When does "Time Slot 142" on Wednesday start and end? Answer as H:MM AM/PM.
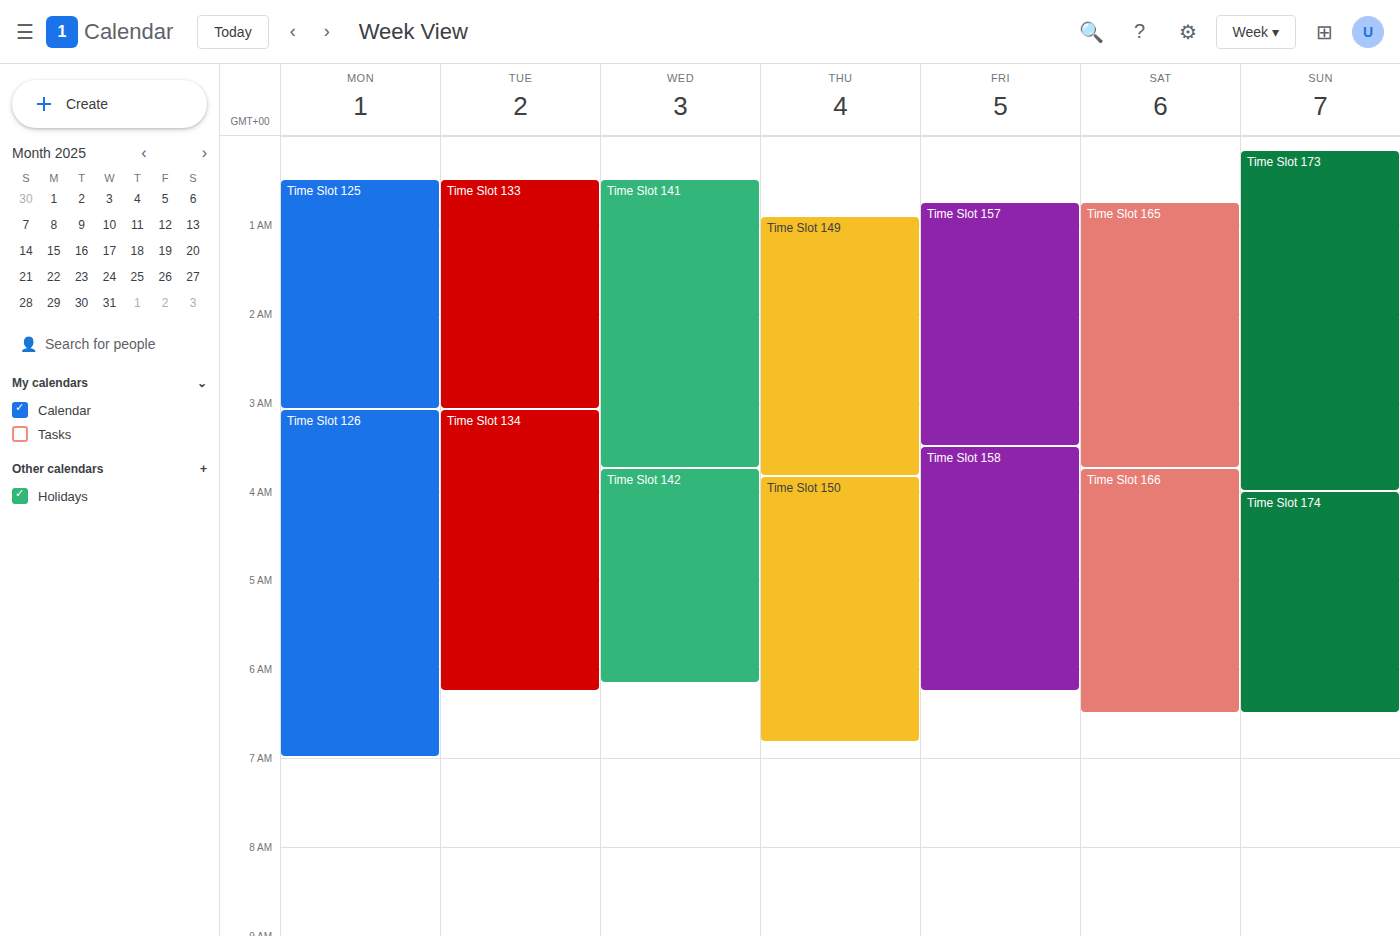
3:45 AM to 6:10 AM